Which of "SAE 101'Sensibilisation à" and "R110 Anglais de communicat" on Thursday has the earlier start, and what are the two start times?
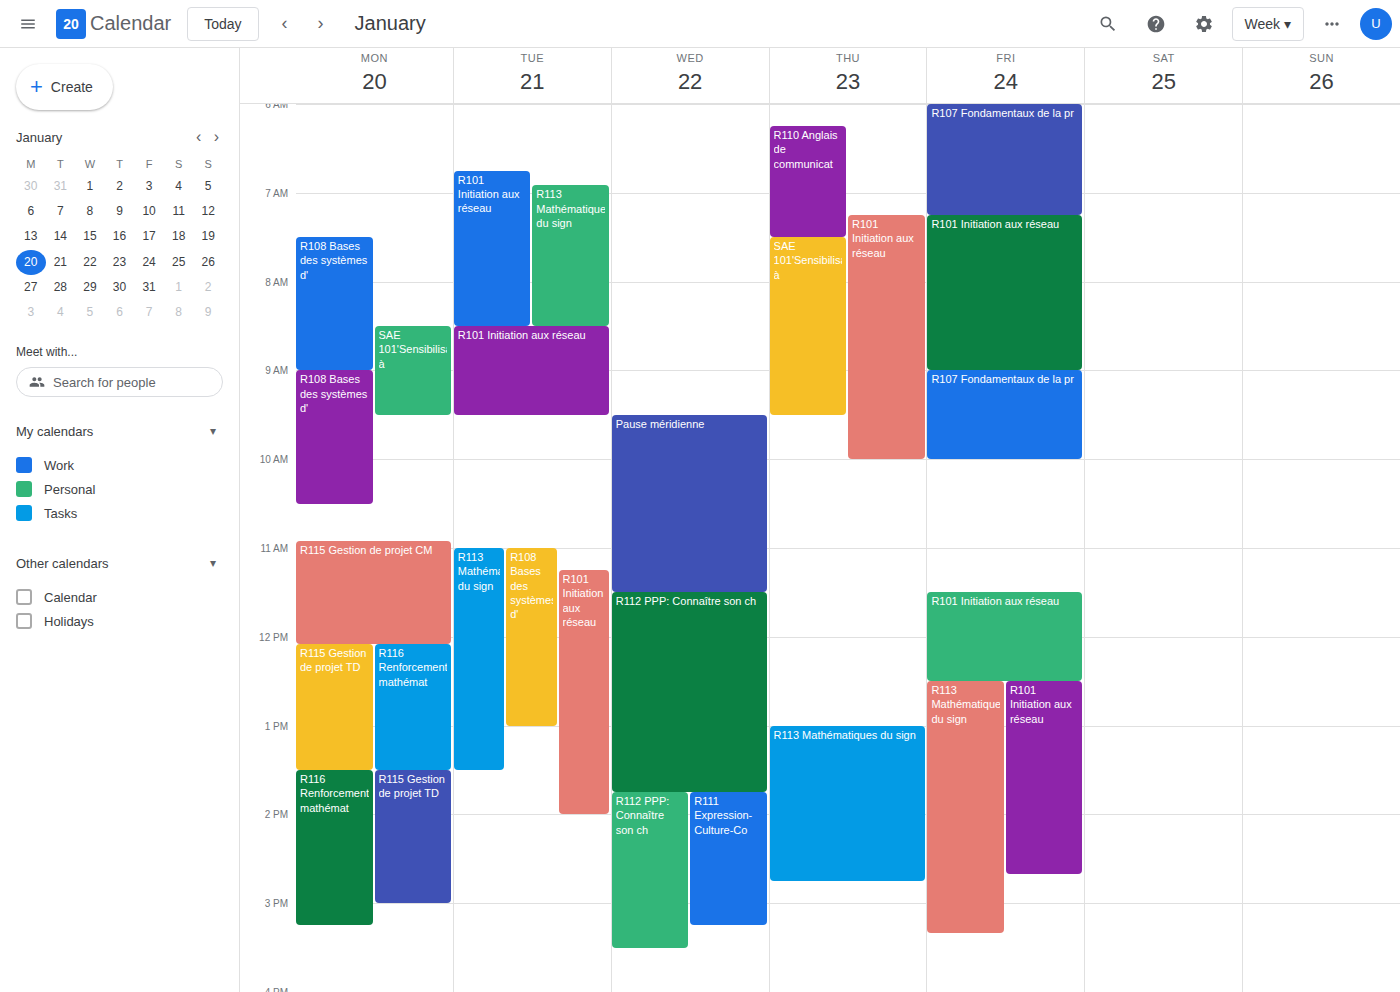
"R110 Anglais de communicat" 06:15; "SAE 101'Sensibilisation à" 07:30.